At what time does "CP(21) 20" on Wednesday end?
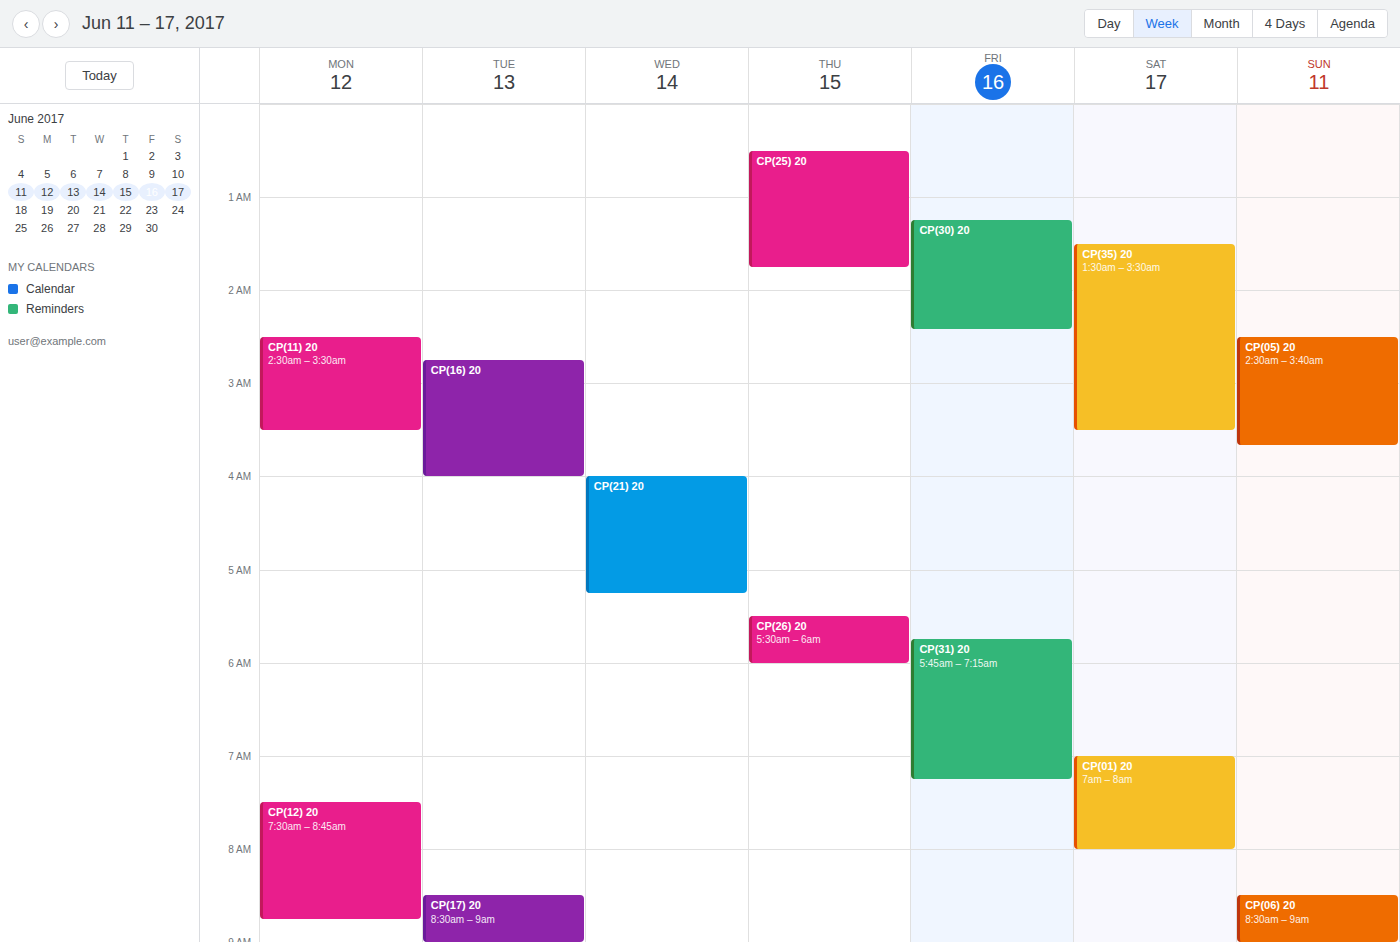
5:15 AM